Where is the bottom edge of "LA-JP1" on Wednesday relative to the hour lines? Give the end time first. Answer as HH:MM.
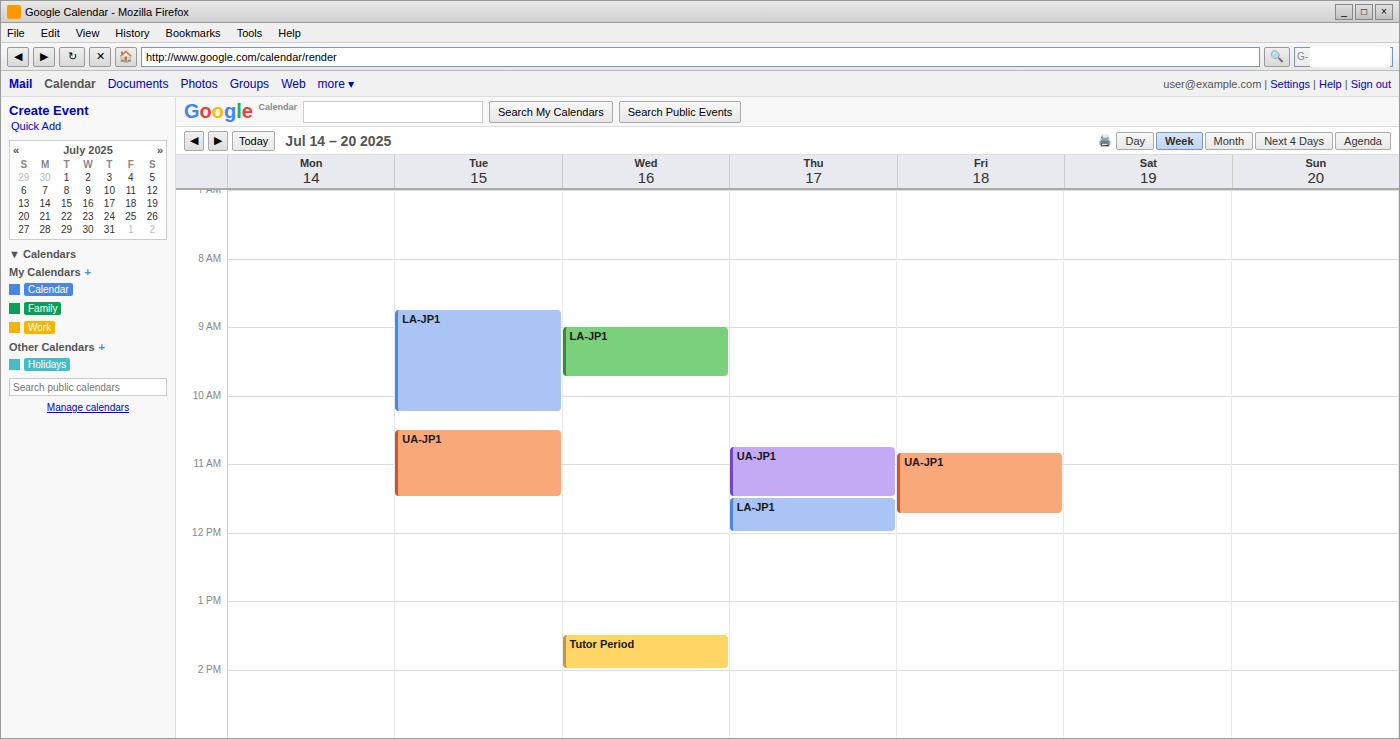
09:45 -- neither: three quarters of the way from the 09:00 line to the 10:00 line.